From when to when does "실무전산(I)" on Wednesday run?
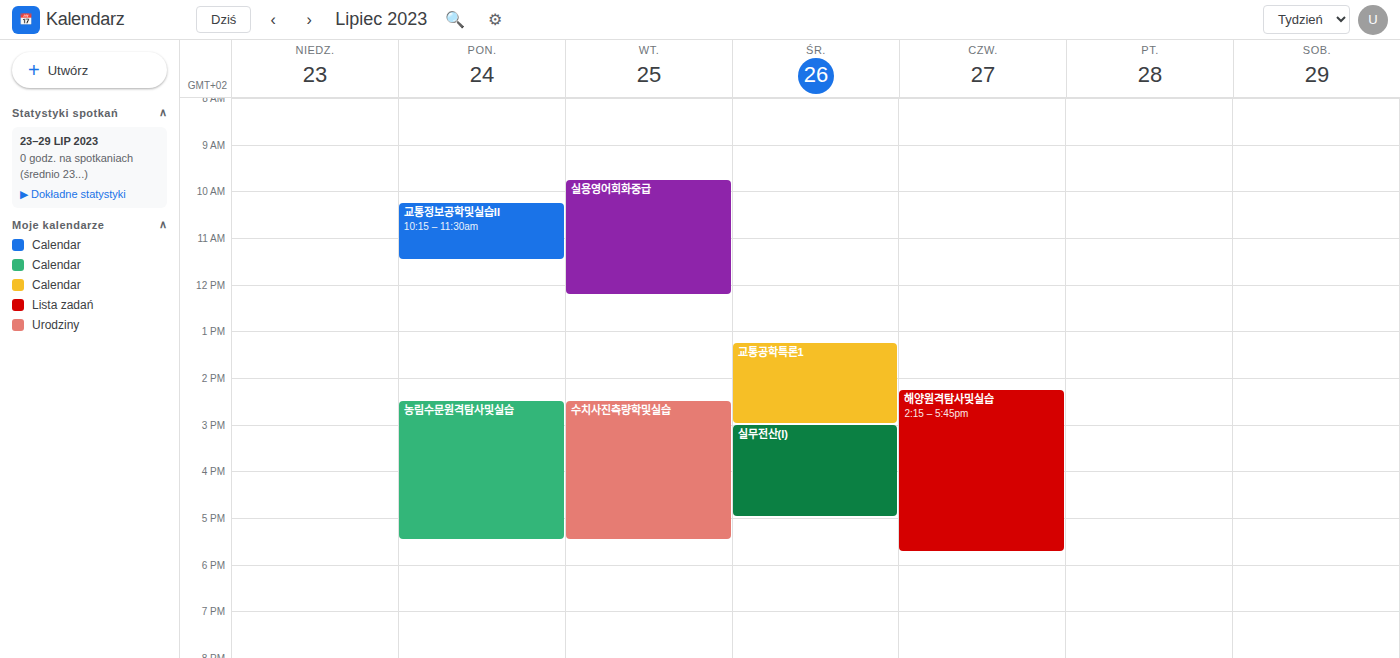
3:00 PM to 5:00 PM